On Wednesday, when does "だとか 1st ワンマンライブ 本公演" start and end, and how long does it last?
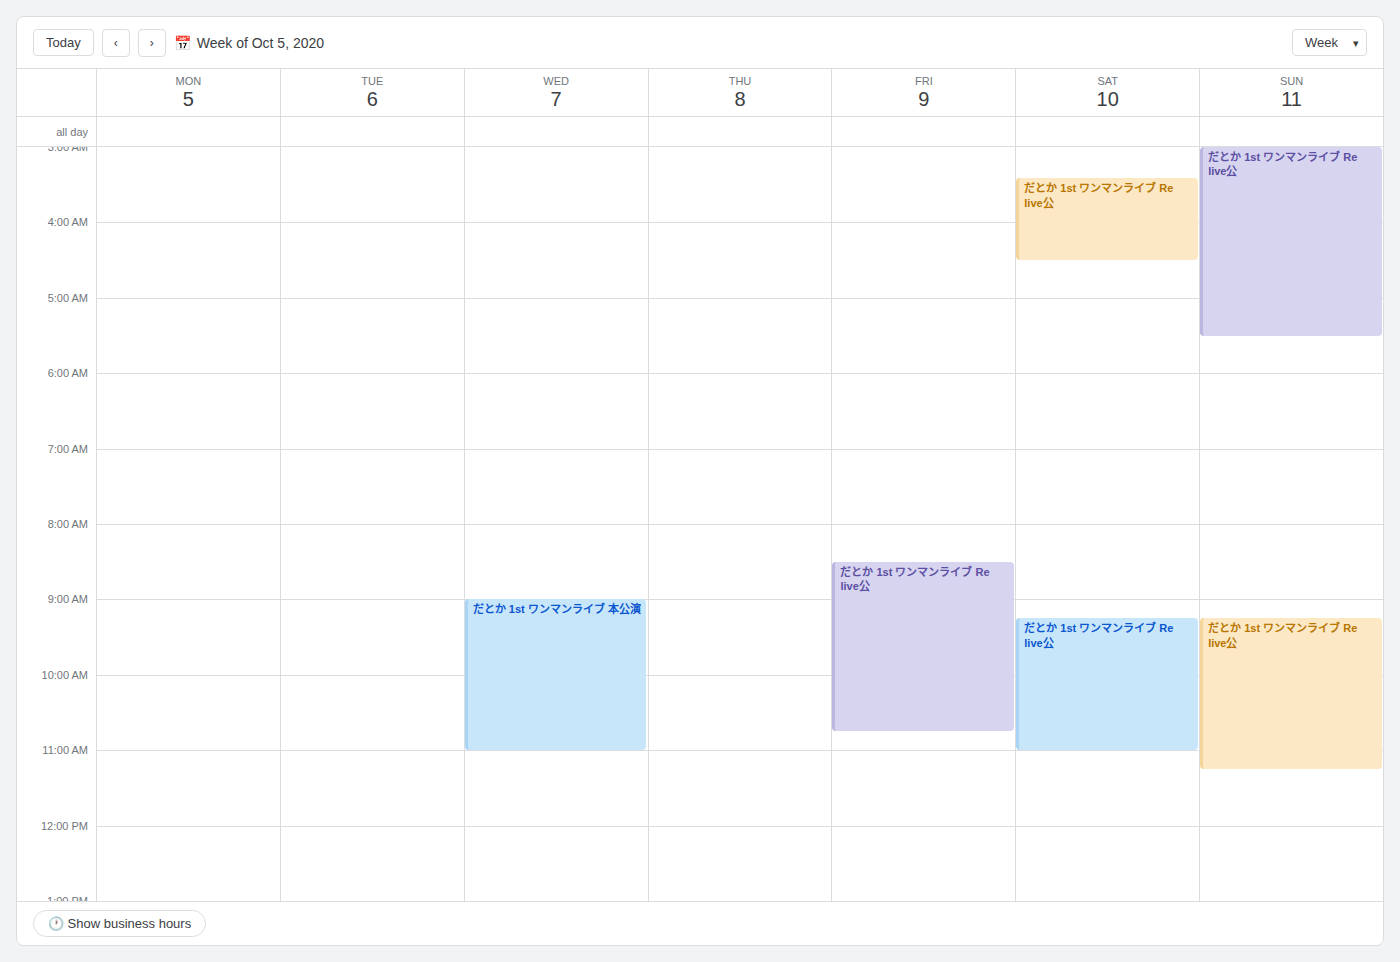
09:00 to 11:00, 2 hours